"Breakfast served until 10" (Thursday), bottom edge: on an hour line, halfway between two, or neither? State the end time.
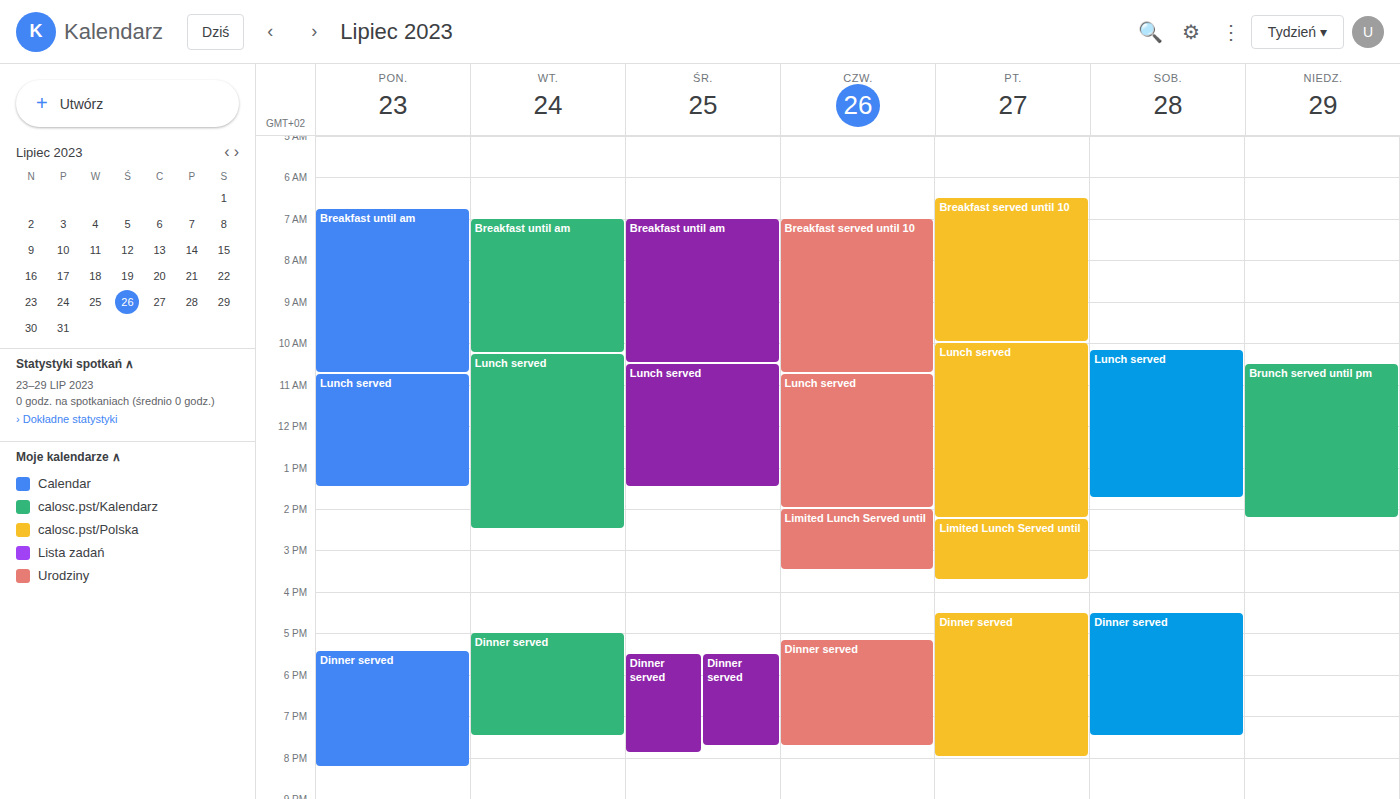
10:45 -- neither: three quarters of the way from the 10:00 line to the 11:00 line.